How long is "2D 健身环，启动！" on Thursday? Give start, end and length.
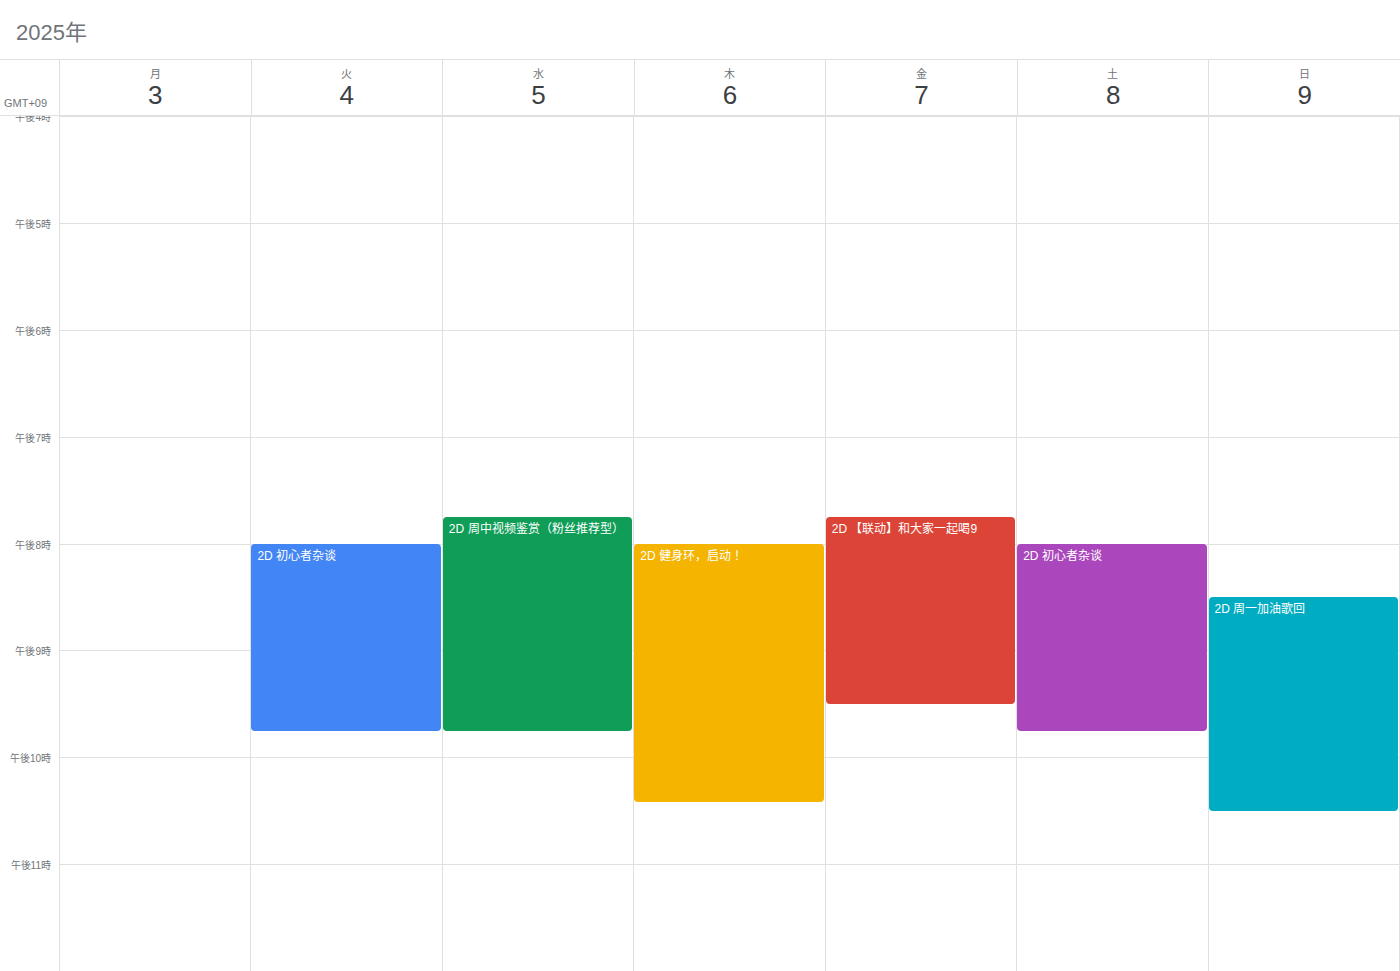
8:00 PM to 10:25 PM, 2 hours 25 minutes